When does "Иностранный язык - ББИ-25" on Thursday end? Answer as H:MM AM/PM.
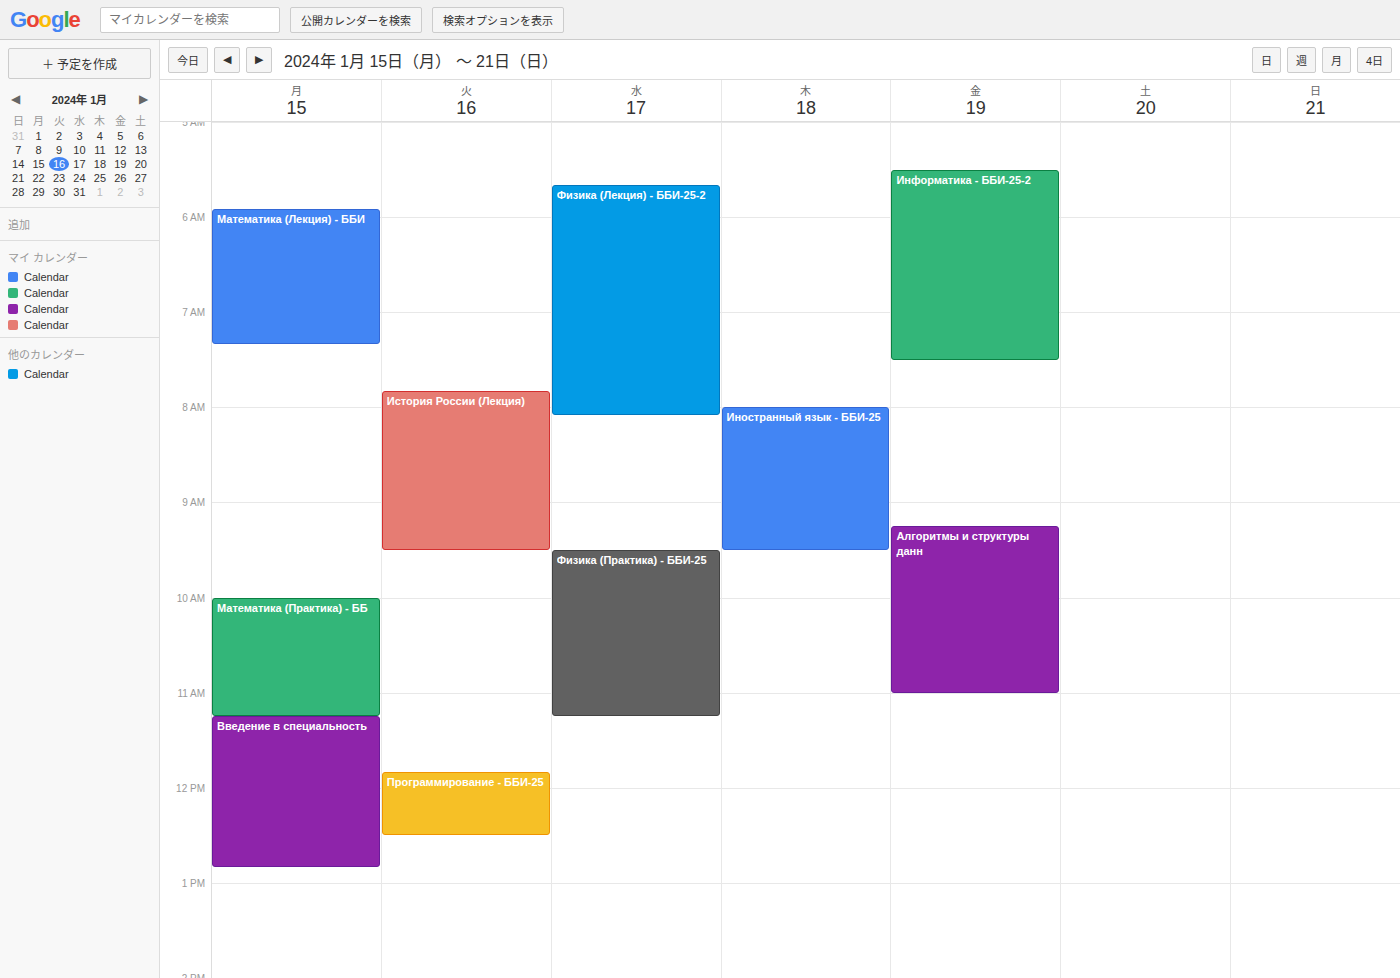
9:30 AM